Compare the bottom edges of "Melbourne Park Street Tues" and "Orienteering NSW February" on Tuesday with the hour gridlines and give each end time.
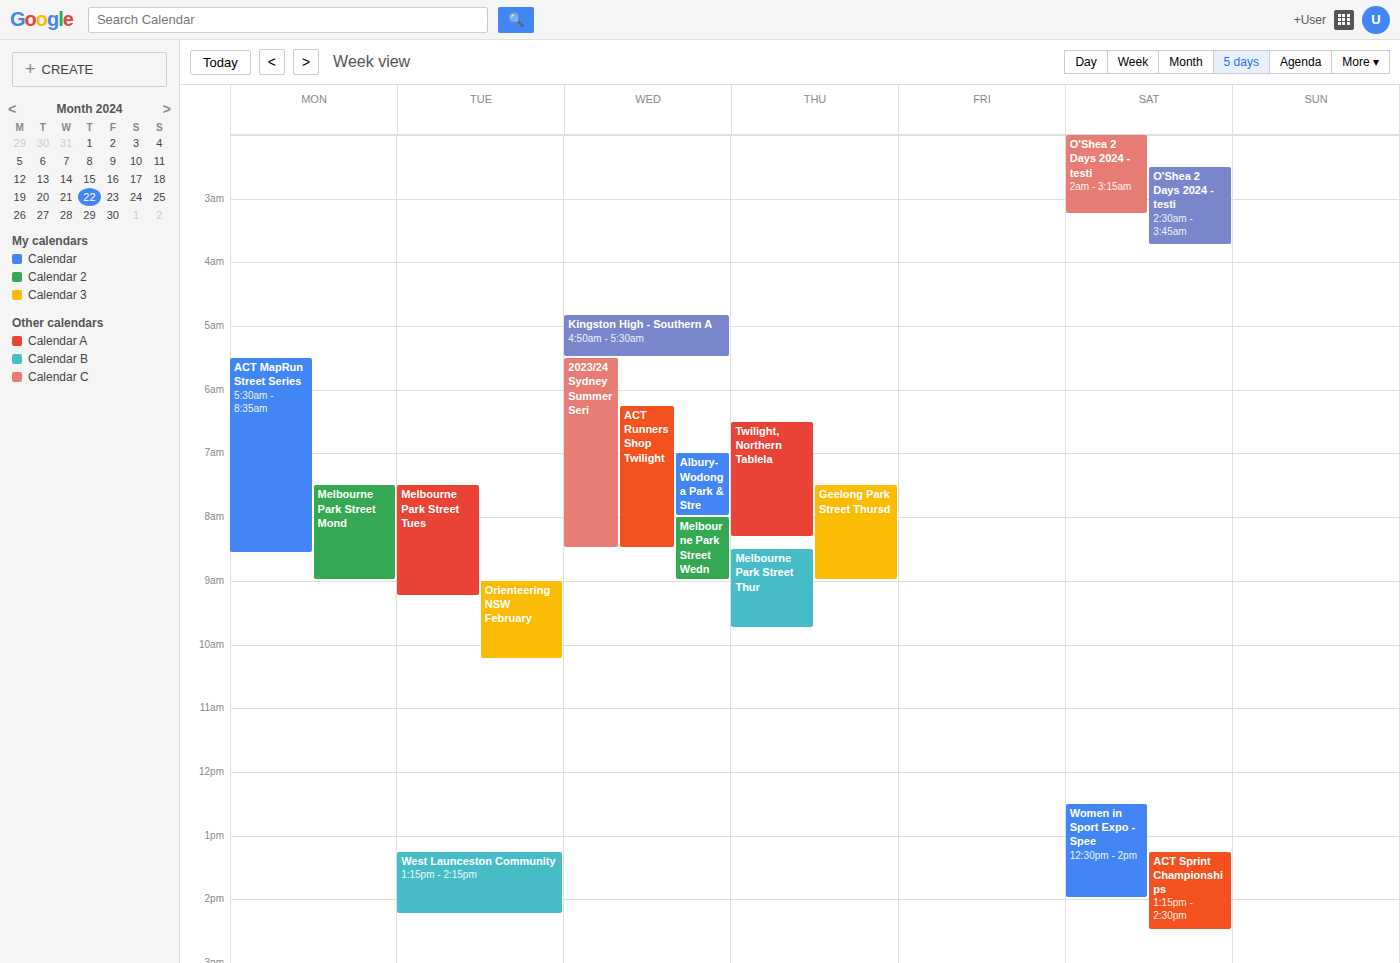
"Melbourne Park Street Tues": 9:15 AM, neither: a quarter of the way from the 9 AM line to the 10 AM line. "Orienteering NSW February": 10:15 AM, neither: a quarter of the way from the 10 AM line to the 11 AM line.